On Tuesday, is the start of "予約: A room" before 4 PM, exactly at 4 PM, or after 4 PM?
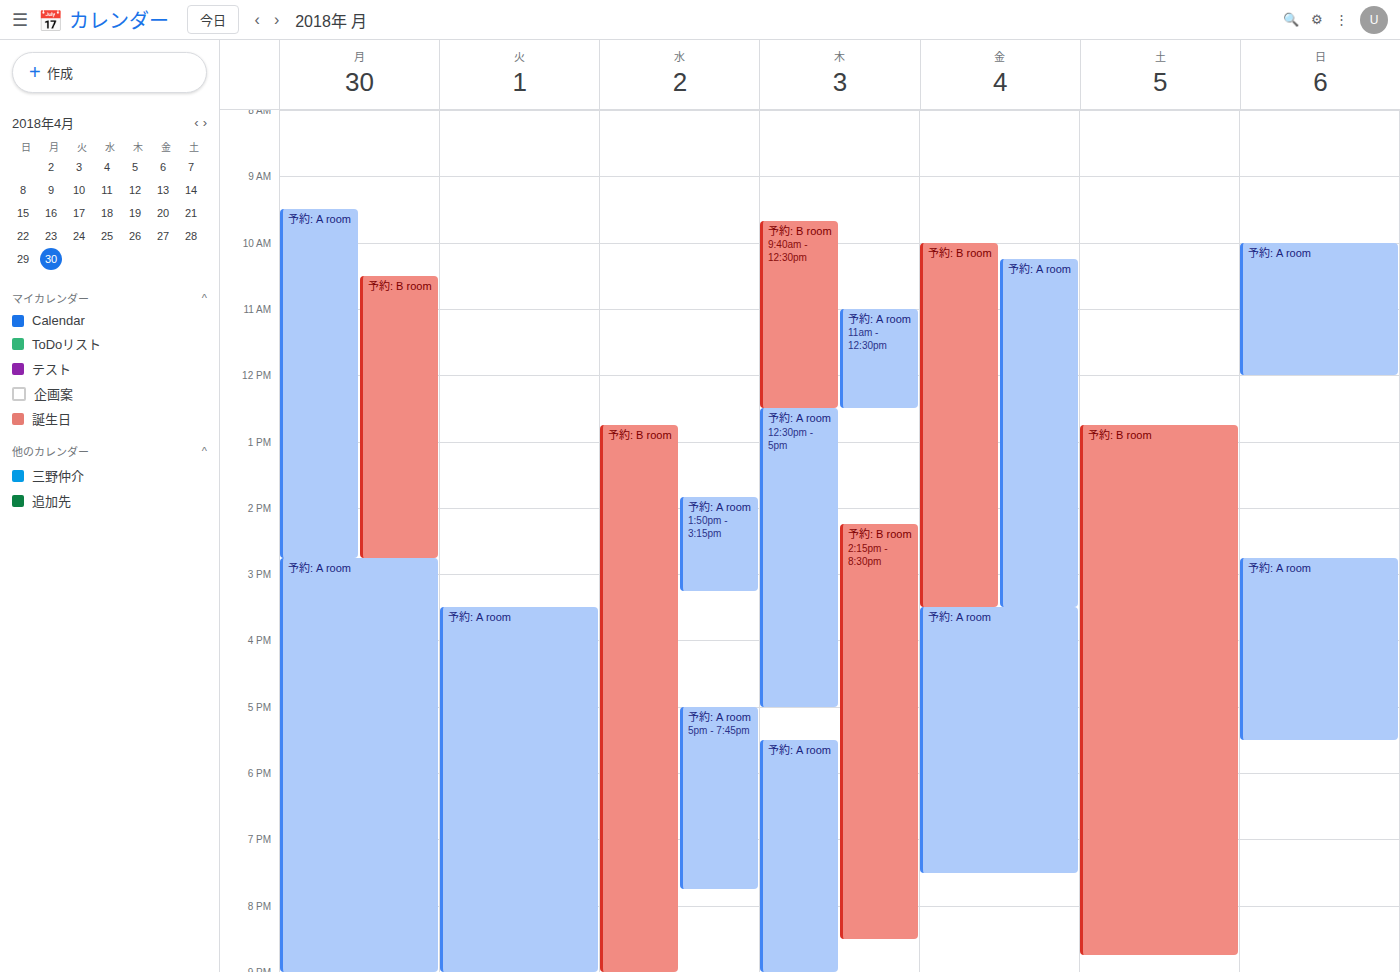
3:30 PM -- before 4 PM, 30 minutes above the 4 PM line.